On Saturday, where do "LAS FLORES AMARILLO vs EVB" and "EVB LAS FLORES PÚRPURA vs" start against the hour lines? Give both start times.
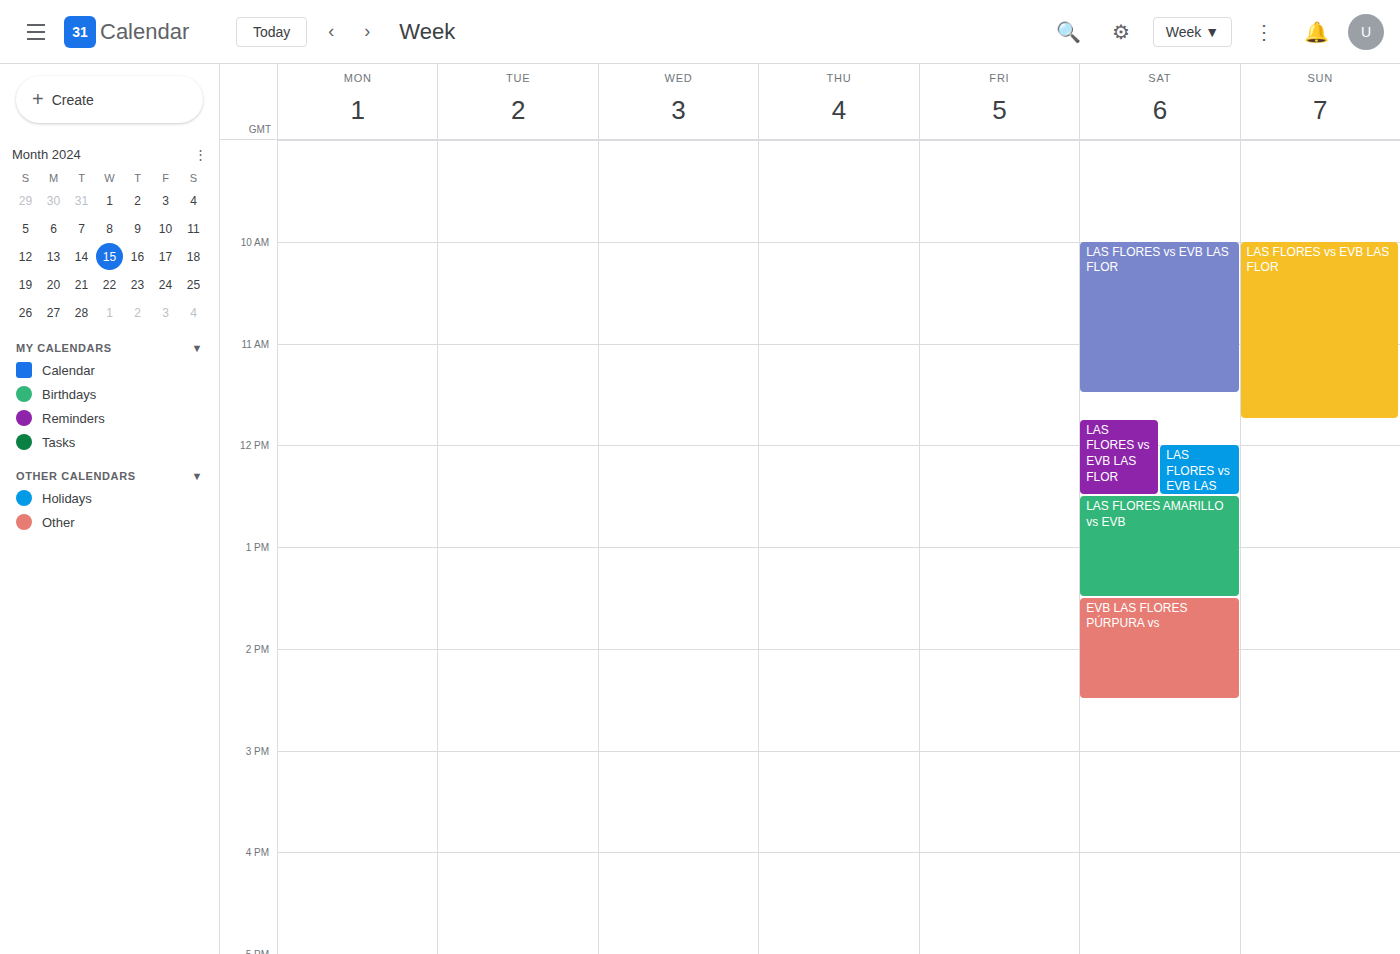
"LAS FLORES AMARILLO vs EVB": 12:30, halfway between the 12:00 and 13:00 lines. "EVB LAS FLORES PÚRPURA vs": 13:30, halfway between the 13:00 and 14:00 lines.